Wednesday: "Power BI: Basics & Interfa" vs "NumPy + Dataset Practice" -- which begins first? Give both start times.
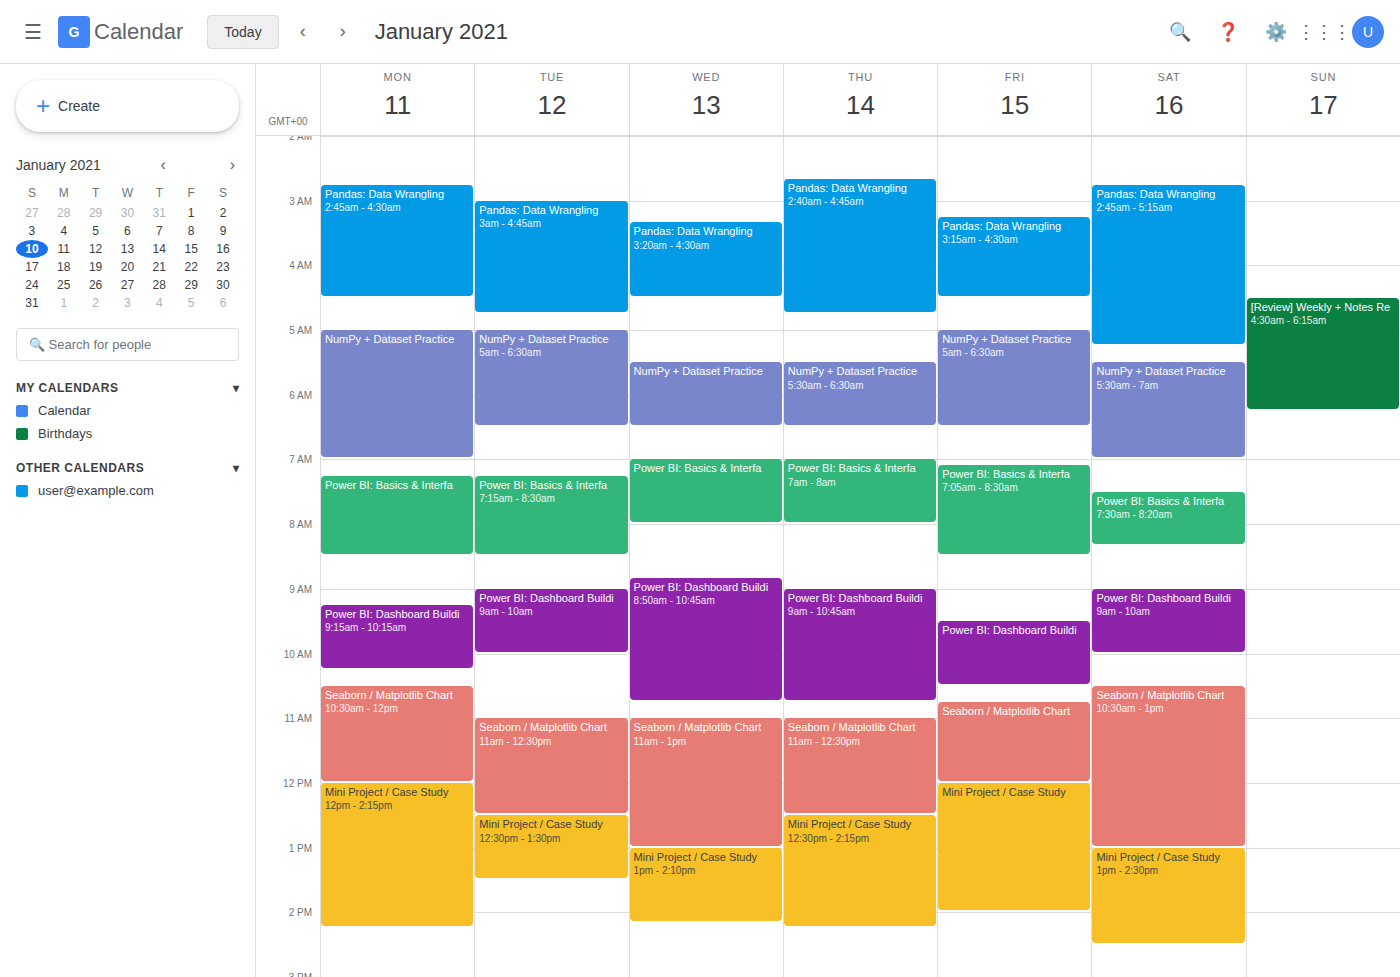
"NumPy + Dataset Practice" 5:30 AM; "Power BI: Basics & Interfa" 7:00 AM.